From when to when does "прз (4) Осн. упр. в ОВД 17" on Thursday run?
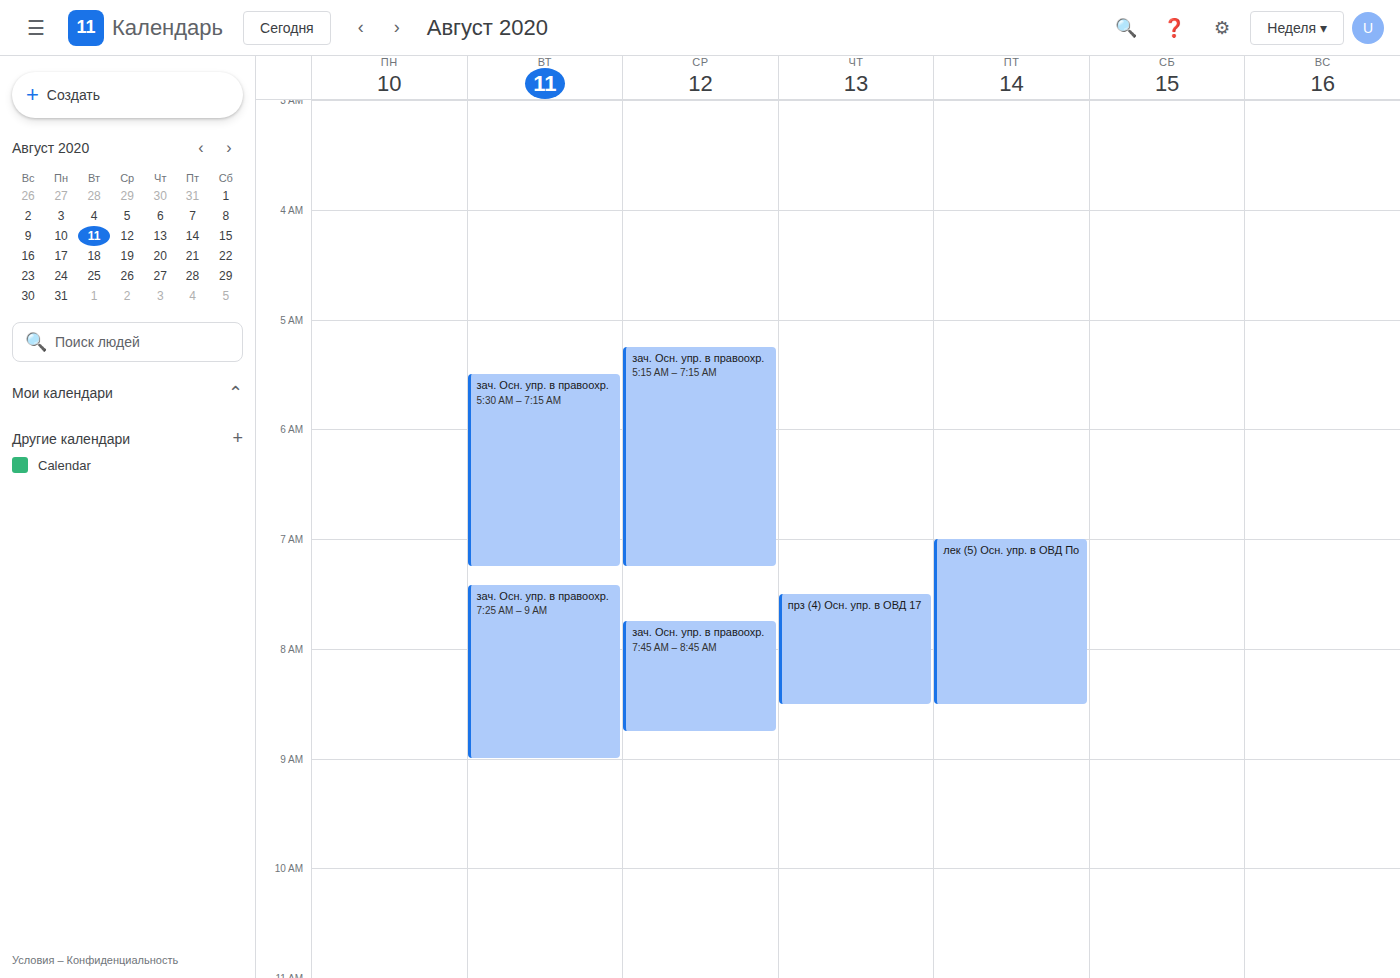
7:30 AM to 8:30 AM